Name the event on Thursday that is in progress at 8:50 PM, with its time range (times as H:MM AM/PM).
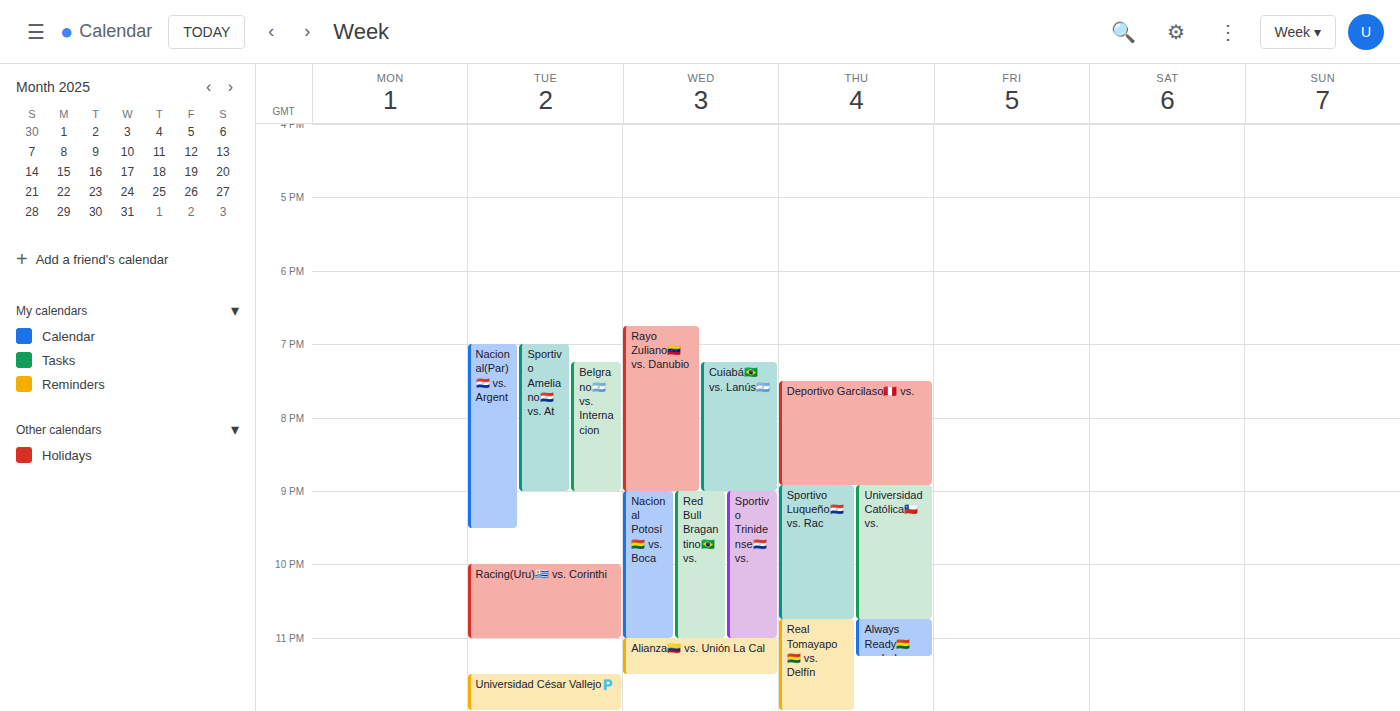
"Deportivo Garcilaso🇵🇪 vs.", 7:30 PM to 8:55 PM